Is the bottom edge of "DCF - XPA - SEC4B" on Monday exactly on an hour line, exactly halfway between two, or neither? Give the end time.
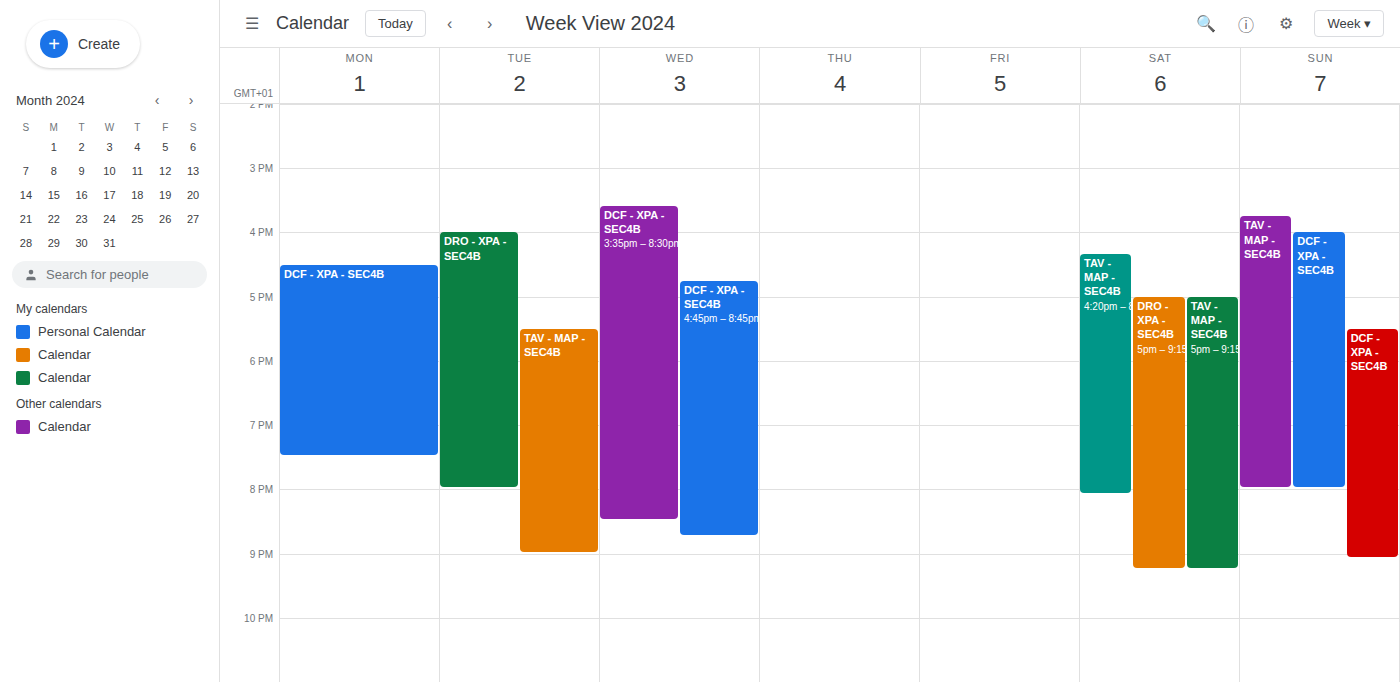
19:30 -- halfway between the 19:00 and 20:00 lines.